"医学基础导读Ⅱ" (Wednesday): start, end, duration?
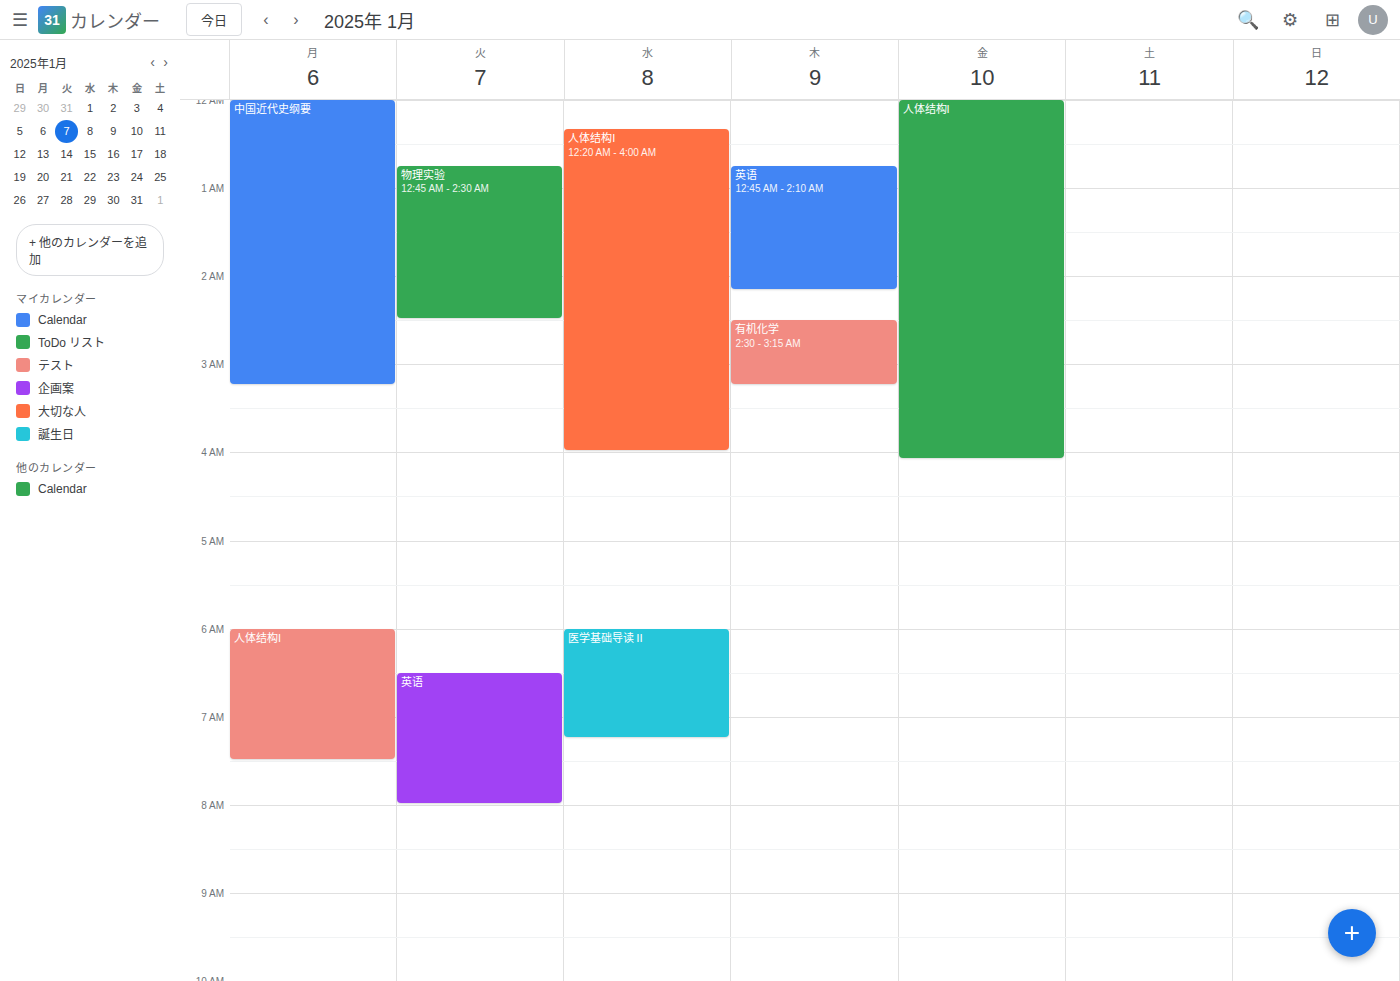
6:00 AM to 7:15 AM, 1 hour 15 minutes